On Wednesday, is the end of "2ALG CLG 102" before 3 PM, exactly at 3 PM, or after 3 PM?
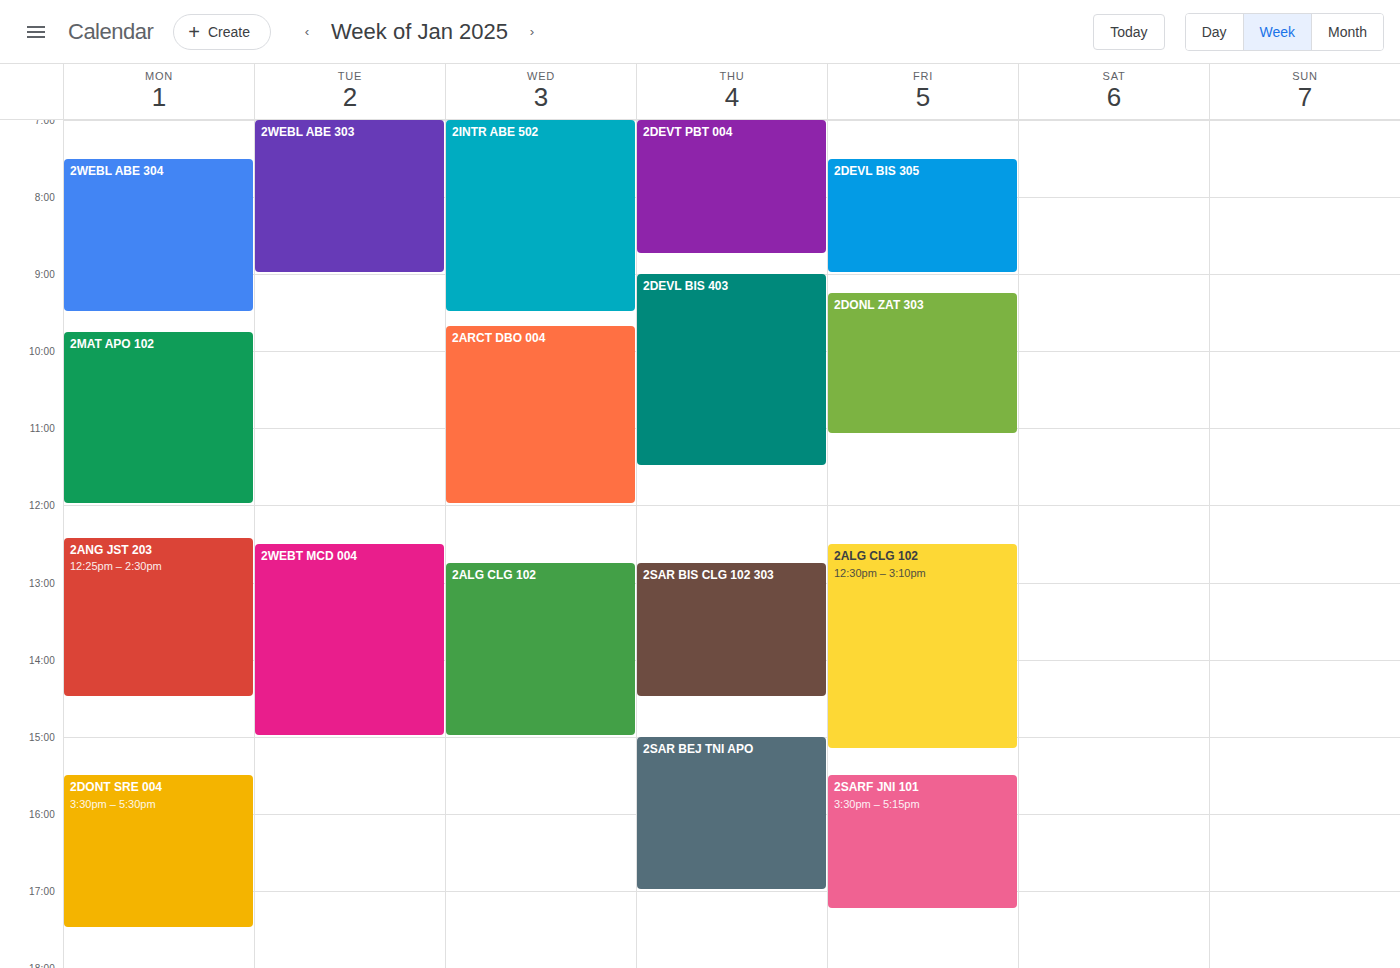
3:00 PM -- exactly at 3 PM, on the 3 PM line.